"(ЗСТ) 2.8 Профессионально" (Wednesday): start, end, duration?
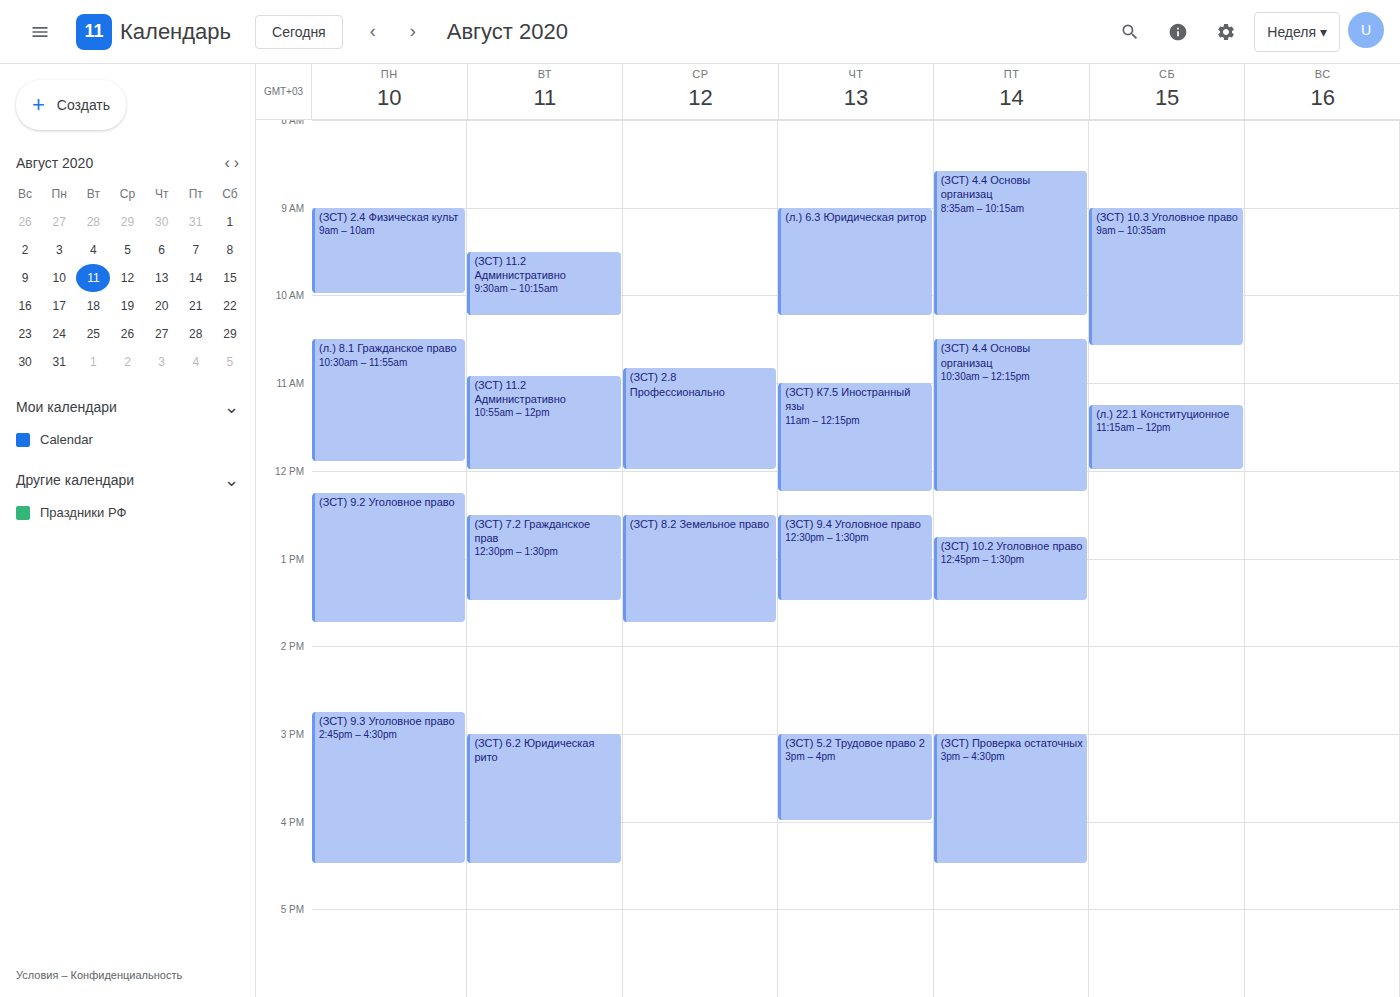
10:50 AM to 12:00 PM, 1 hour 10 minutes